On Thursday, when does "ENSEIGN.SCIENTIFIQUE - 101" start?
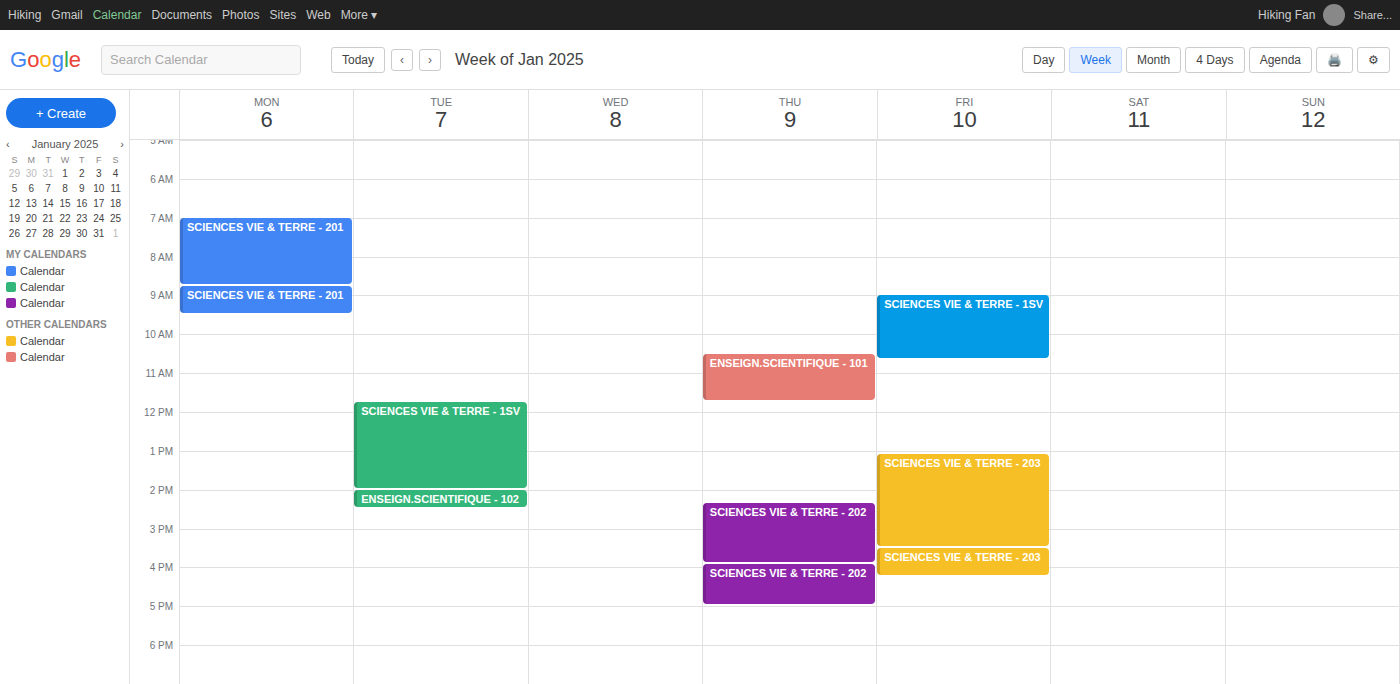
10:30 AM